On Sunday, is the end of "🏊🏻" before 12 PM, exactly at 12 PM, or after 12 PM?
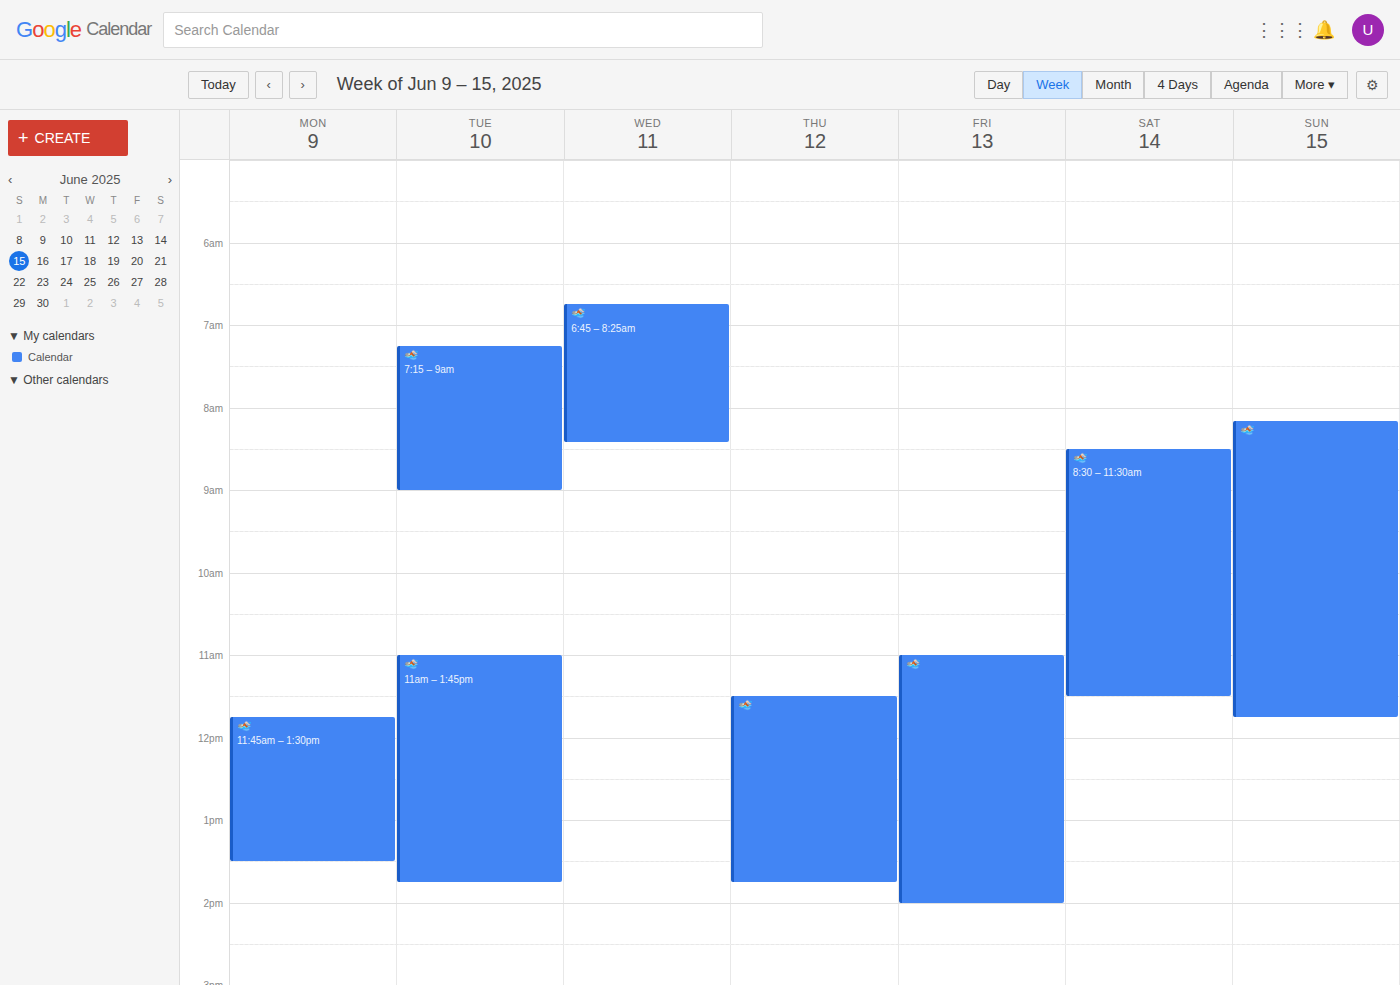
11:45 AM -- before 12 PM, 15 minutes above the 12 PM line.